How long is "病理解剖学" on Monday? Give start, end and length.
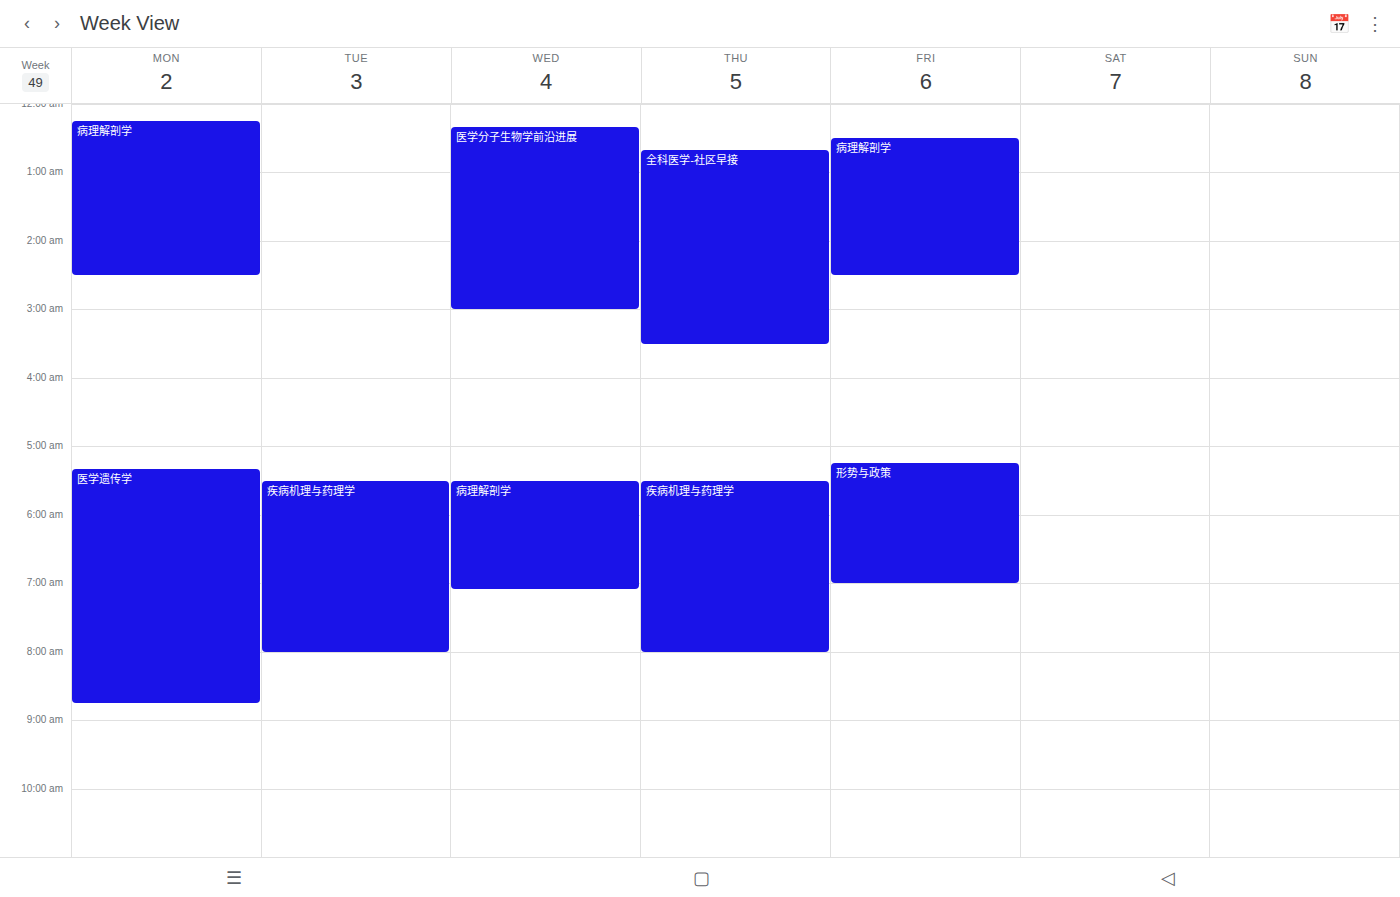
12:15 AM to 2:30 AM, 2 hours 15 minutes